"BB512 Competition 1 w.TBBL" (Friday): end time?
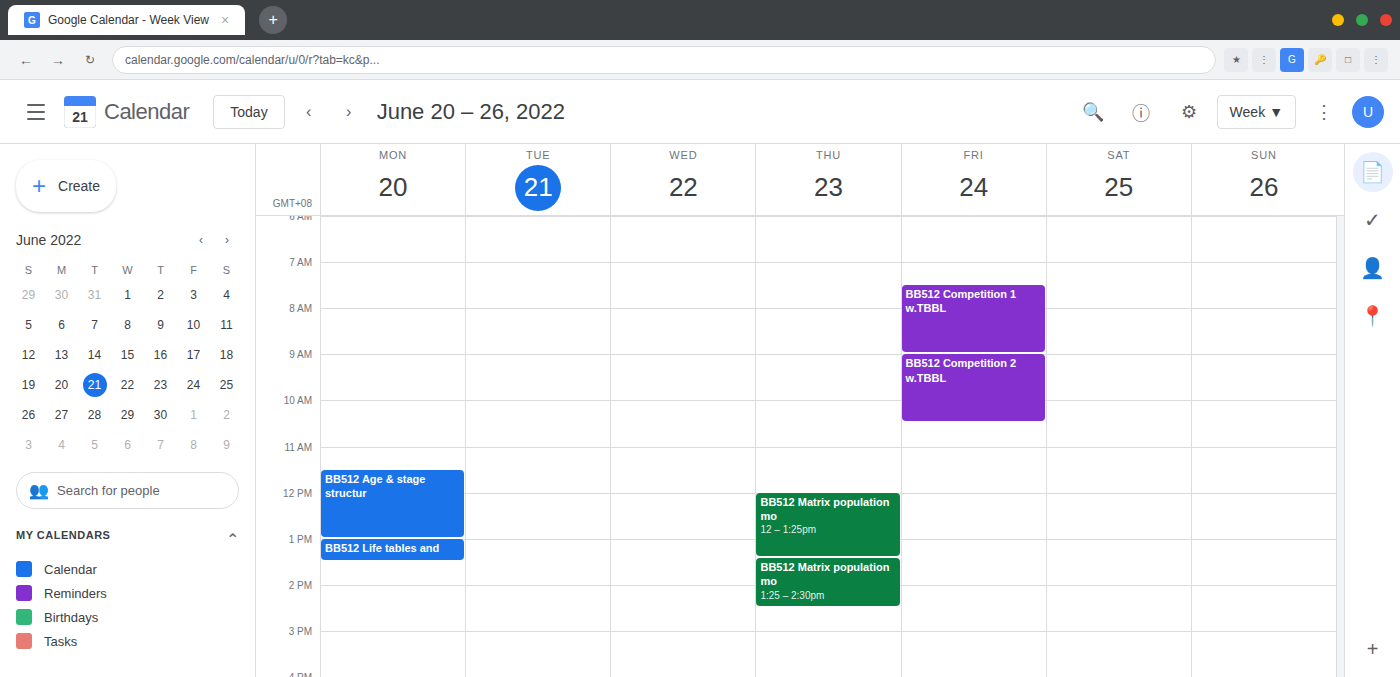
9:00 AM